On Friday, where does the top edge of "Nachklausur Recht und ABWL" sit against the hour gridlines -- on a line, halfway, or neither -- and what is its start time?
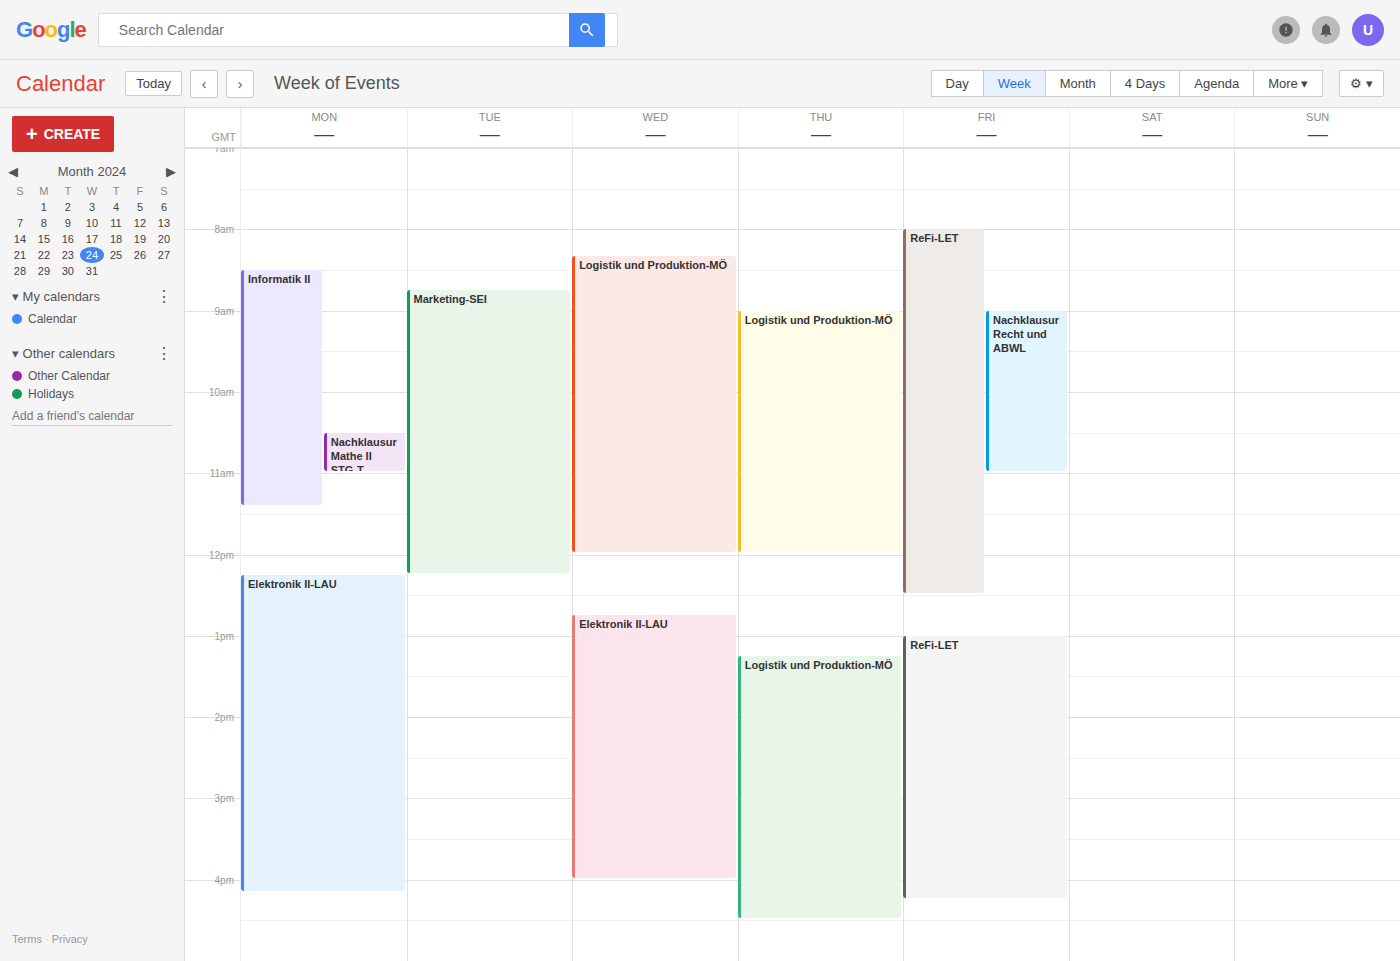
9:00 AM -- exactly on the 9 AM line.